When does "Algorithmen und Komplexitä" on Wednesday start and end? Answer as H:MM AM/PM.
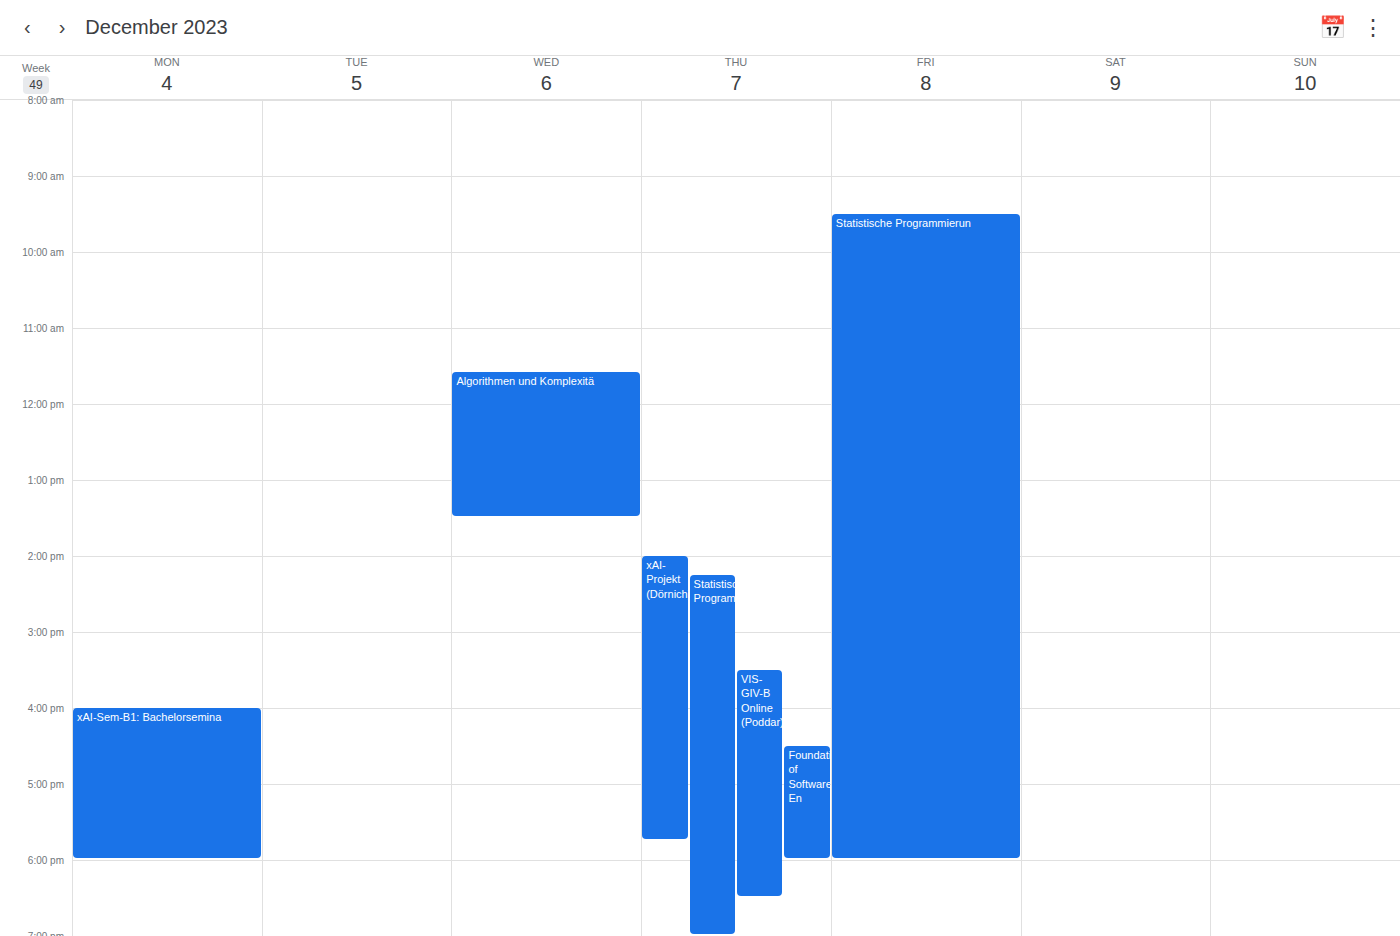
11:35 AM to 1:30 PM